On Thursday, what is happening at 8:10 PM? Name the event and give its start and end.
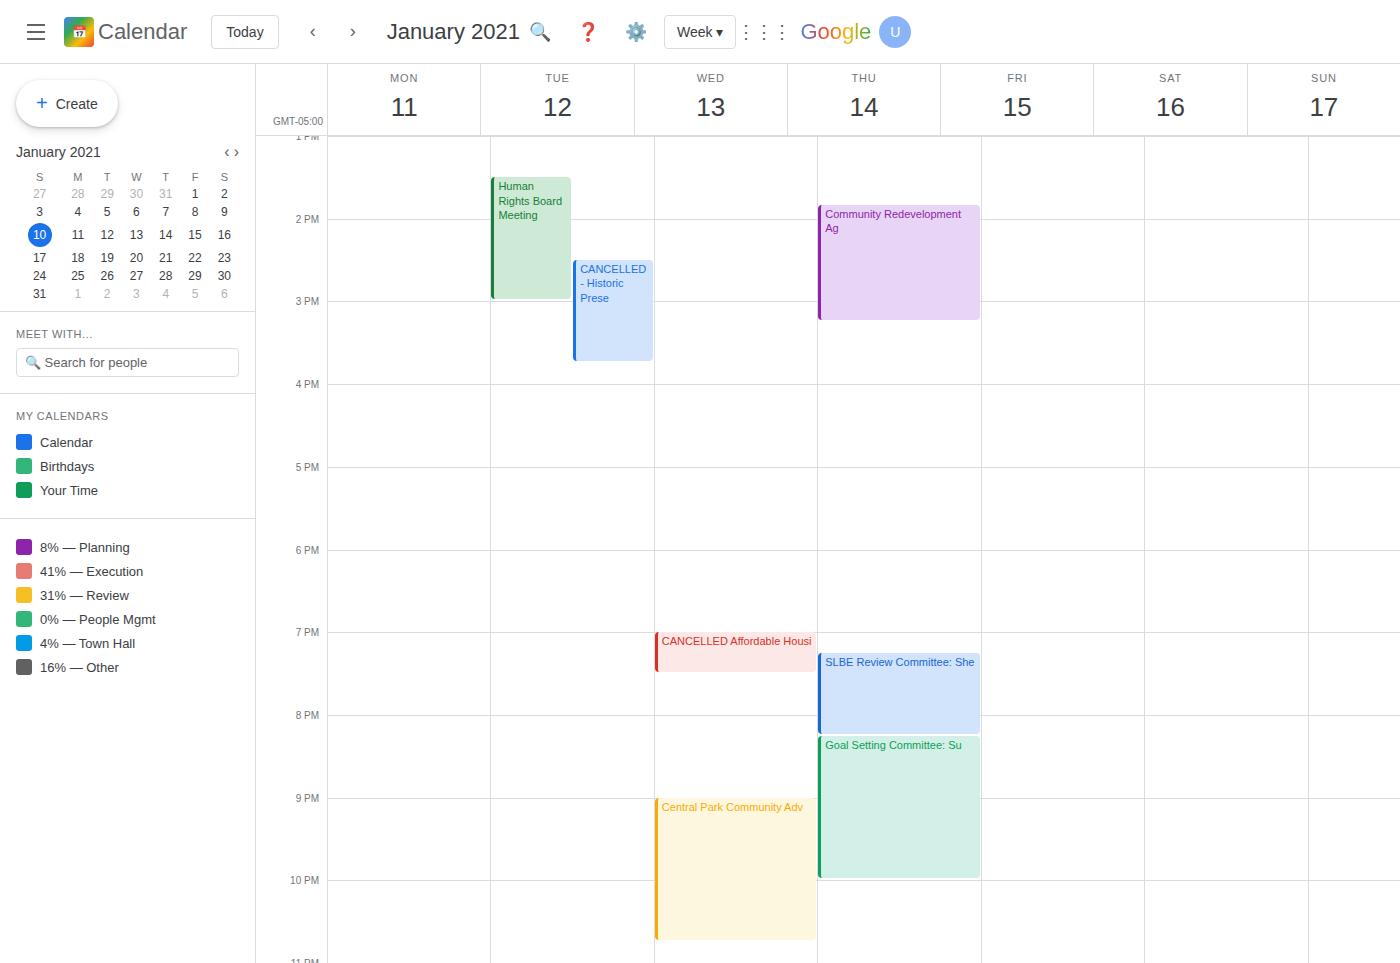
"SLBE Review Committee: She", 7:15 PM to 8:15 PM